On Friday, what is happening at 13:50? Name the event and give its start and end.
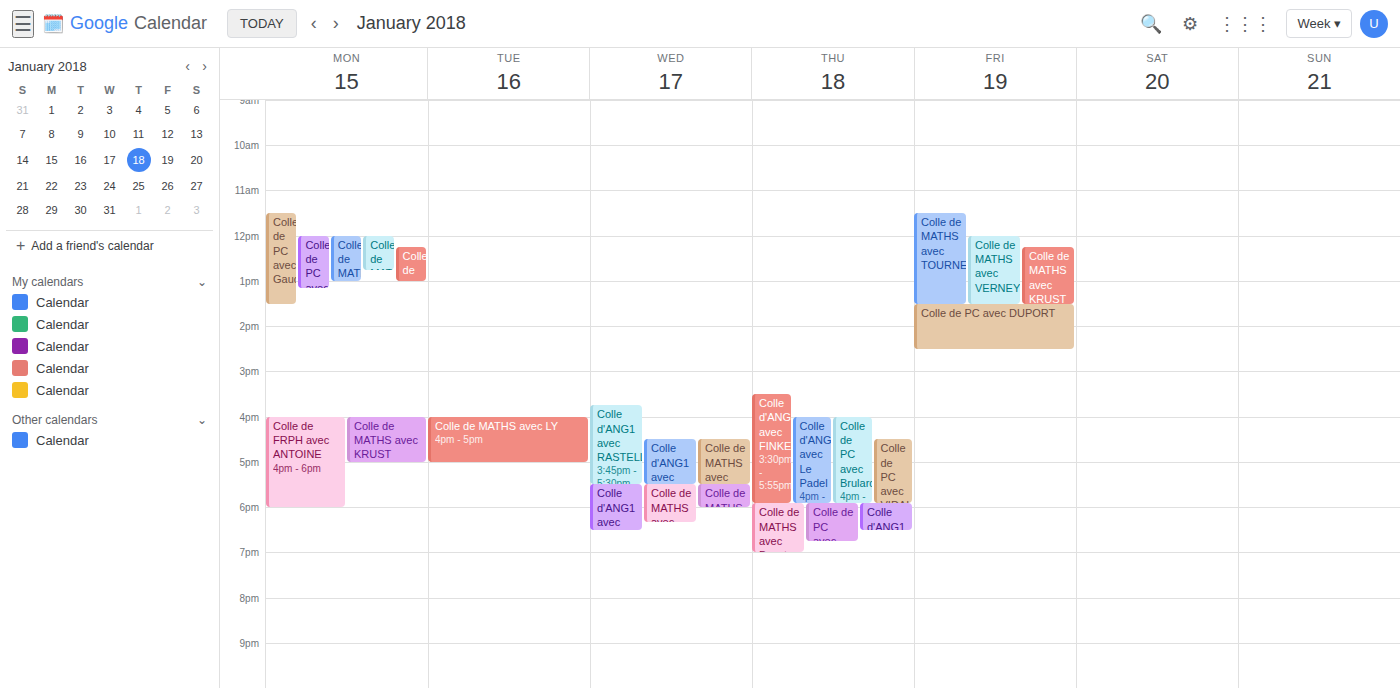
"Colle de PC avec DUPORT", 13:30 to 14:30